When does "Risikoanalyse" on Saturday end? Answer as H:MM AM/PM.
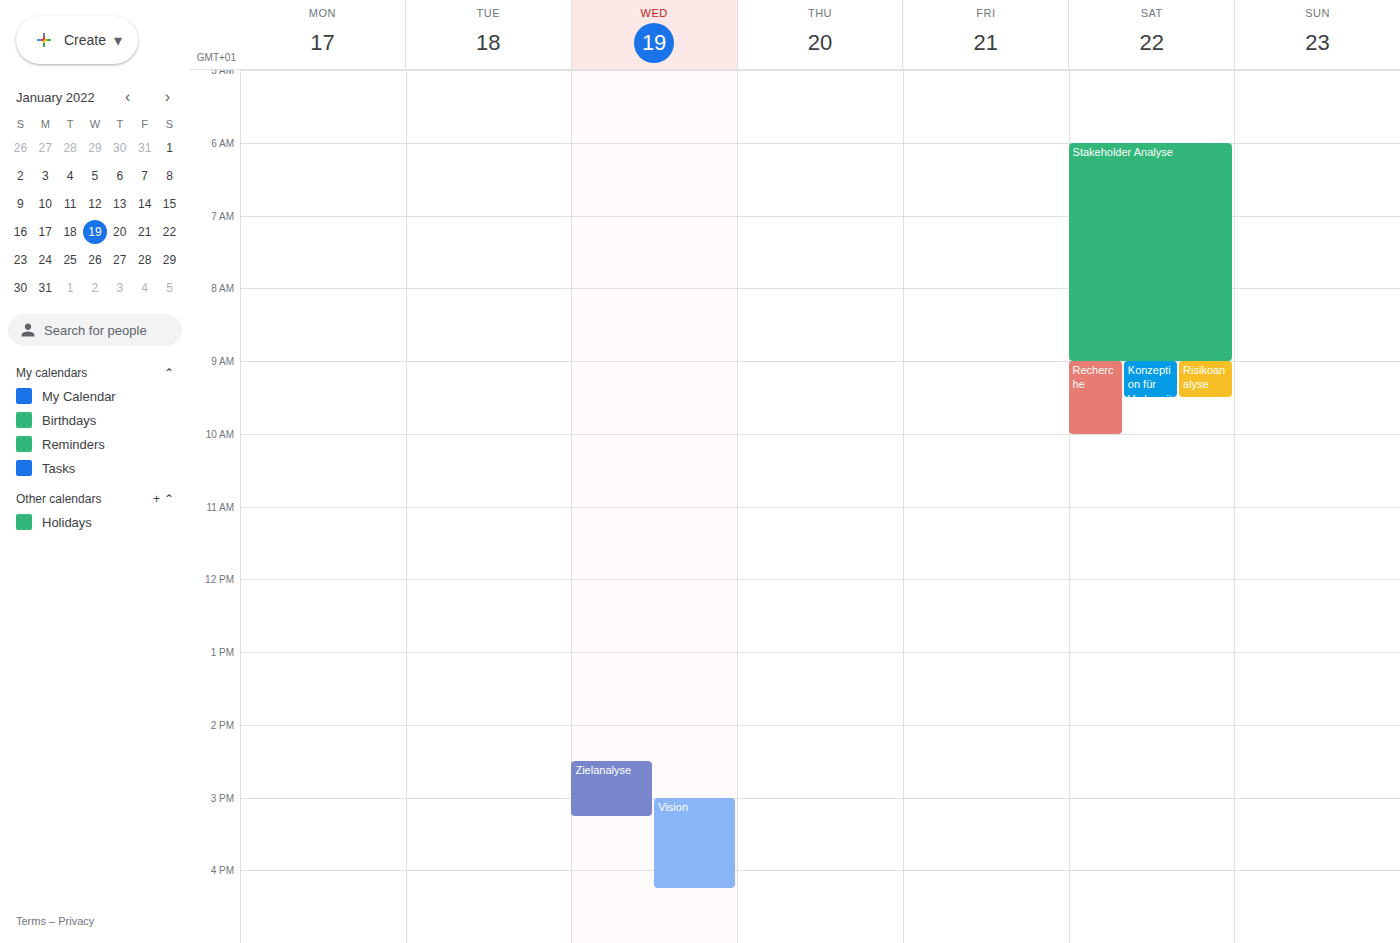
9:30 AM